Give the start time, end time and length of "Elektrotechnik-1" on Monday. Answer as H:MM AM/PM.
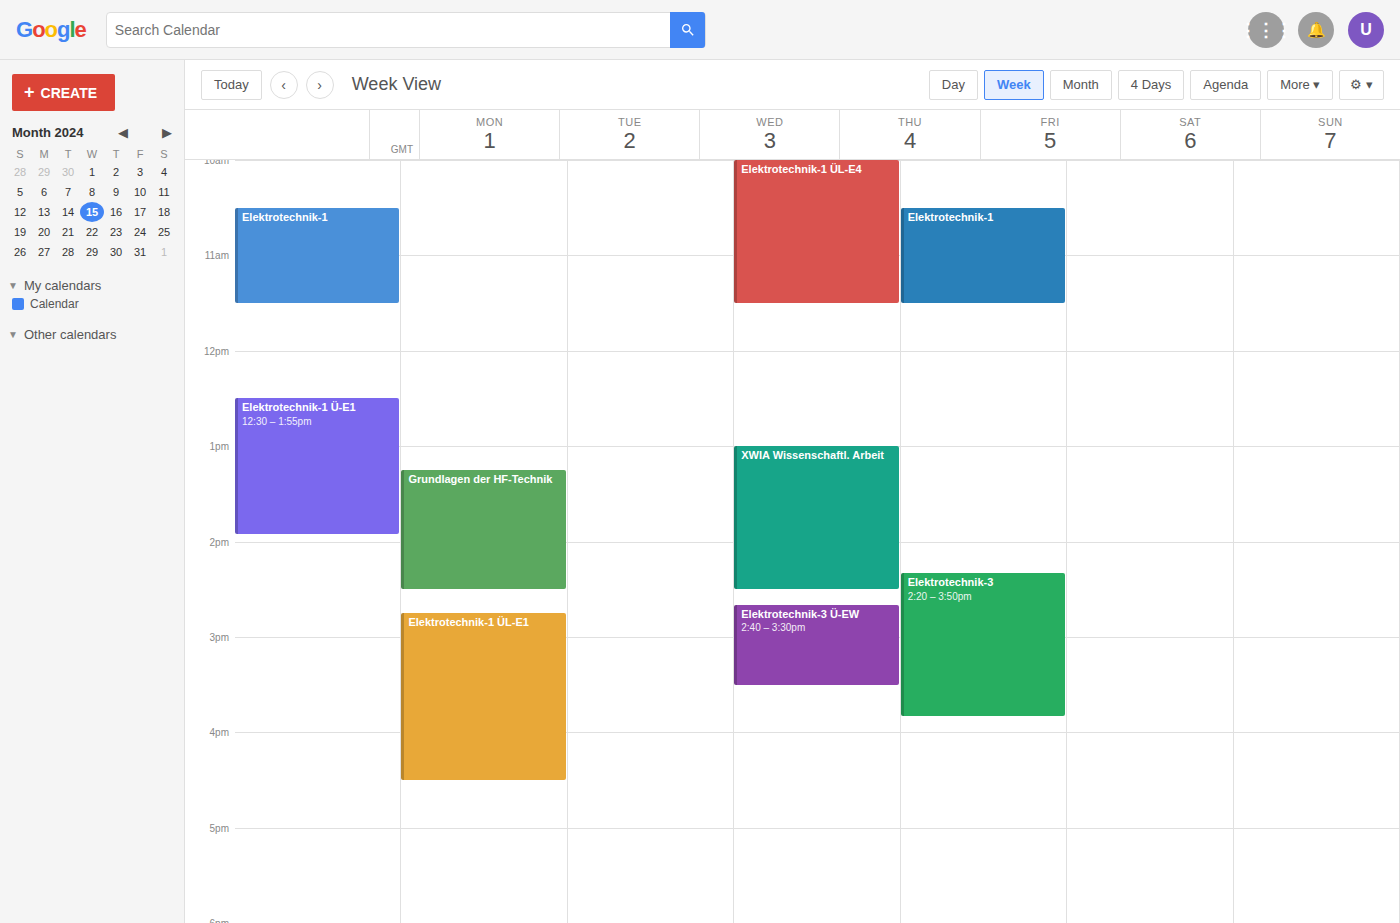
10:30 AM to 11:30 AM, 1 hour